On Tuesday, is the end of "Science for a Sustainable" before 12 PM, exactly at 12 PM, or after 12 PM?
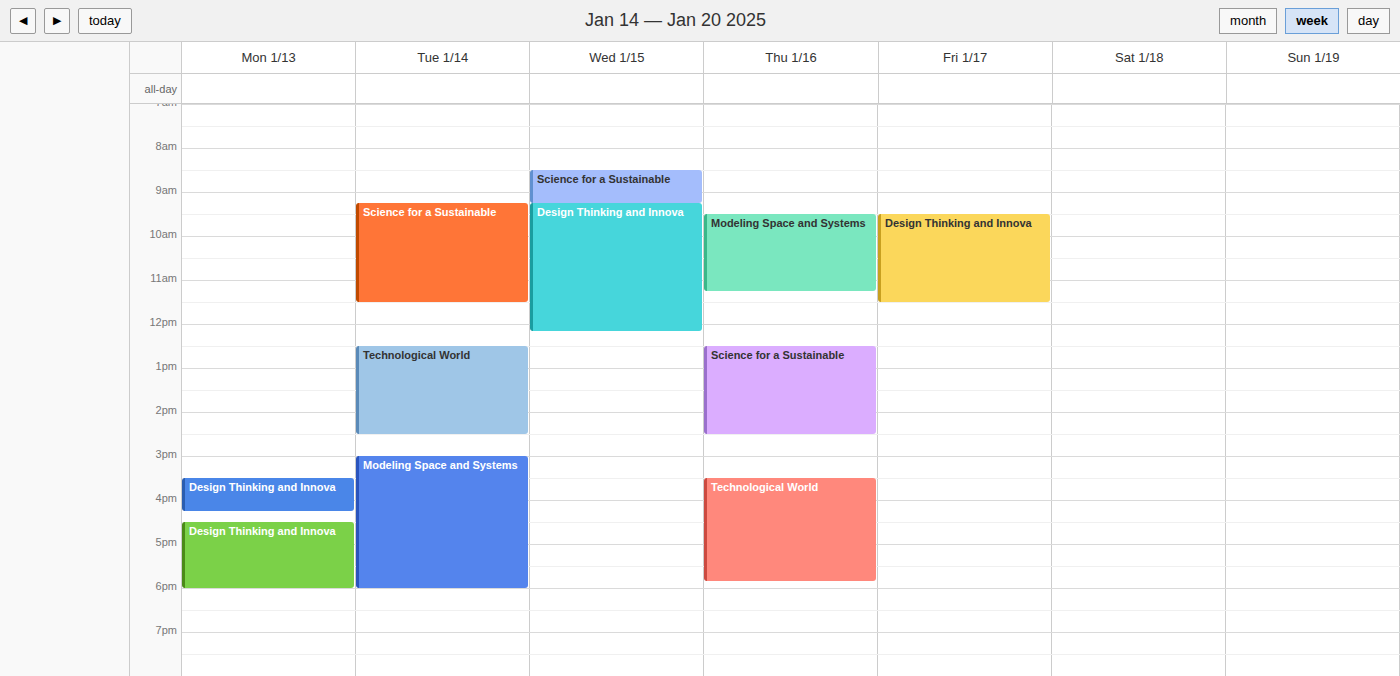
11:30 AM -- before 12 PM, 30 minutes above the 12 PM line.